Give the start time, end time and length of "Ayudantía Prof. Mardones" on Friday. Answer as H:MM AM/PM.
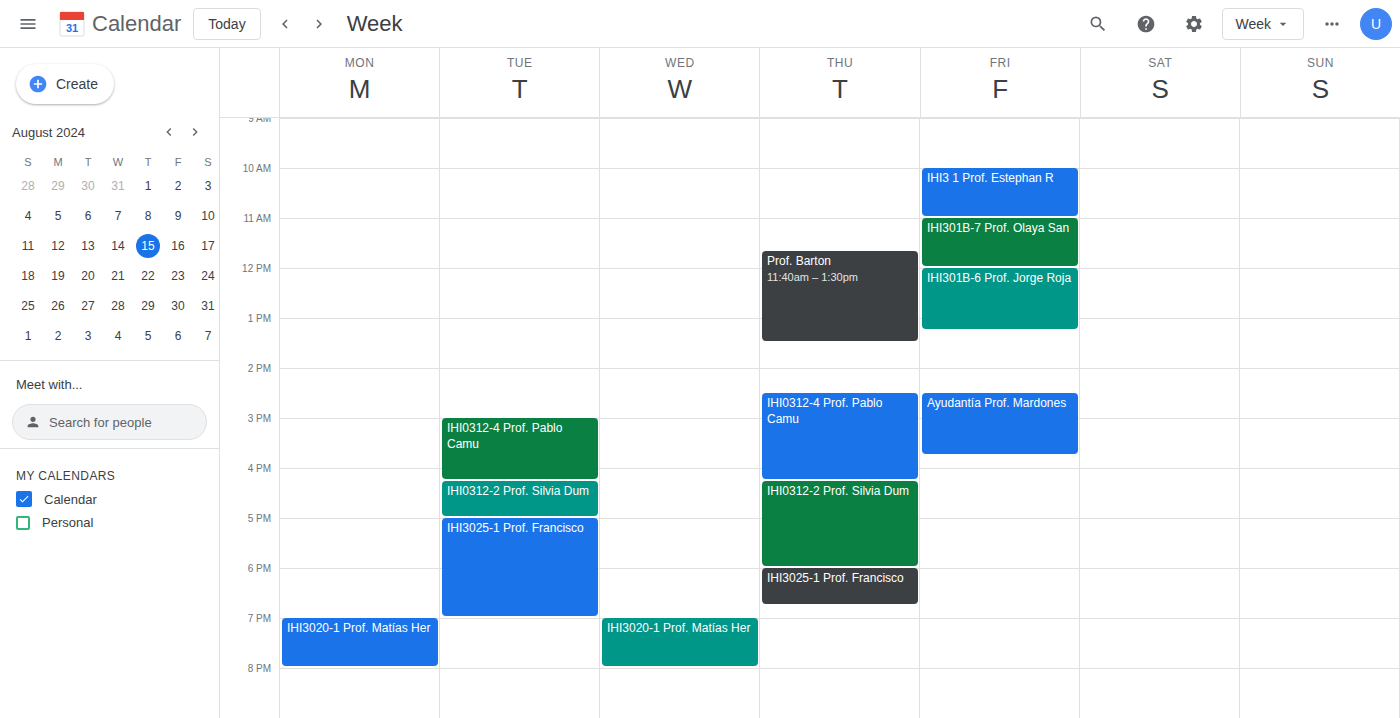
2:30 PM to 3:45 PM, 1 hour 15 minutes